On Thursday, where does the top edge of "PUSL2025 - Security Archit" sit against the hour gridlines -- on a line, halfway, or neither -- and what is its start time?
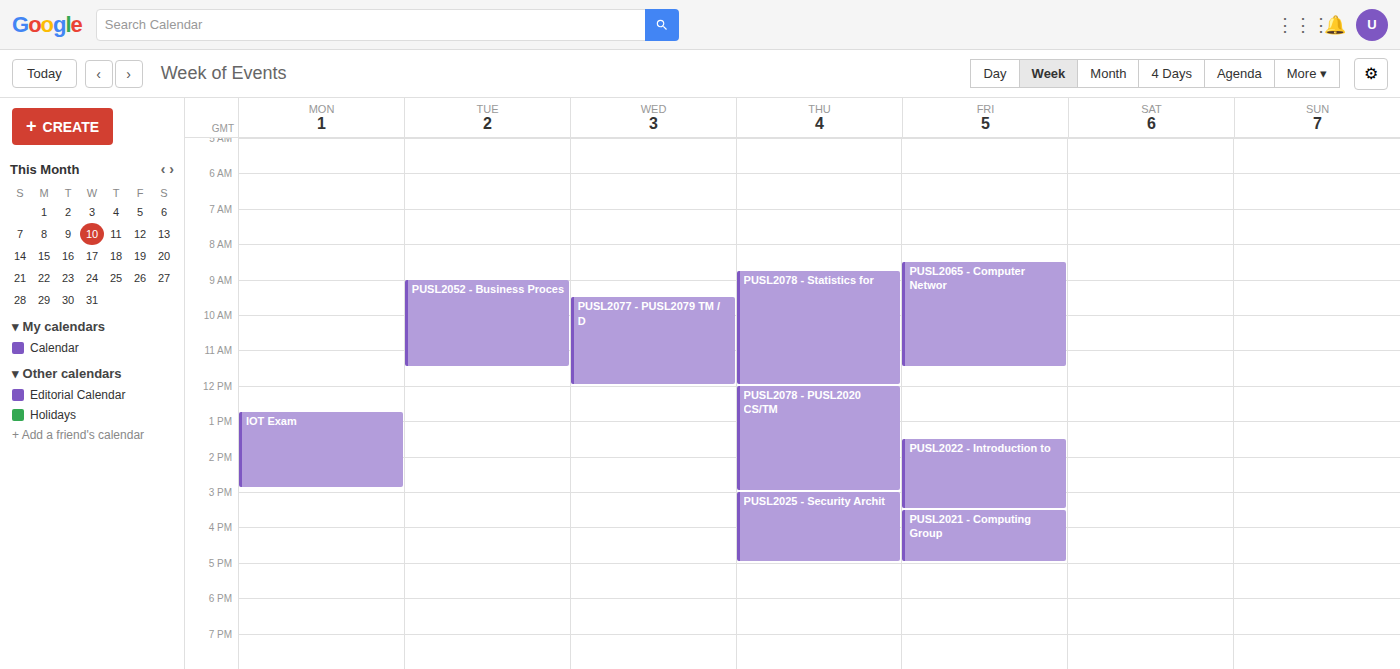
3:00 PM -- exactly on the 3 PM line.